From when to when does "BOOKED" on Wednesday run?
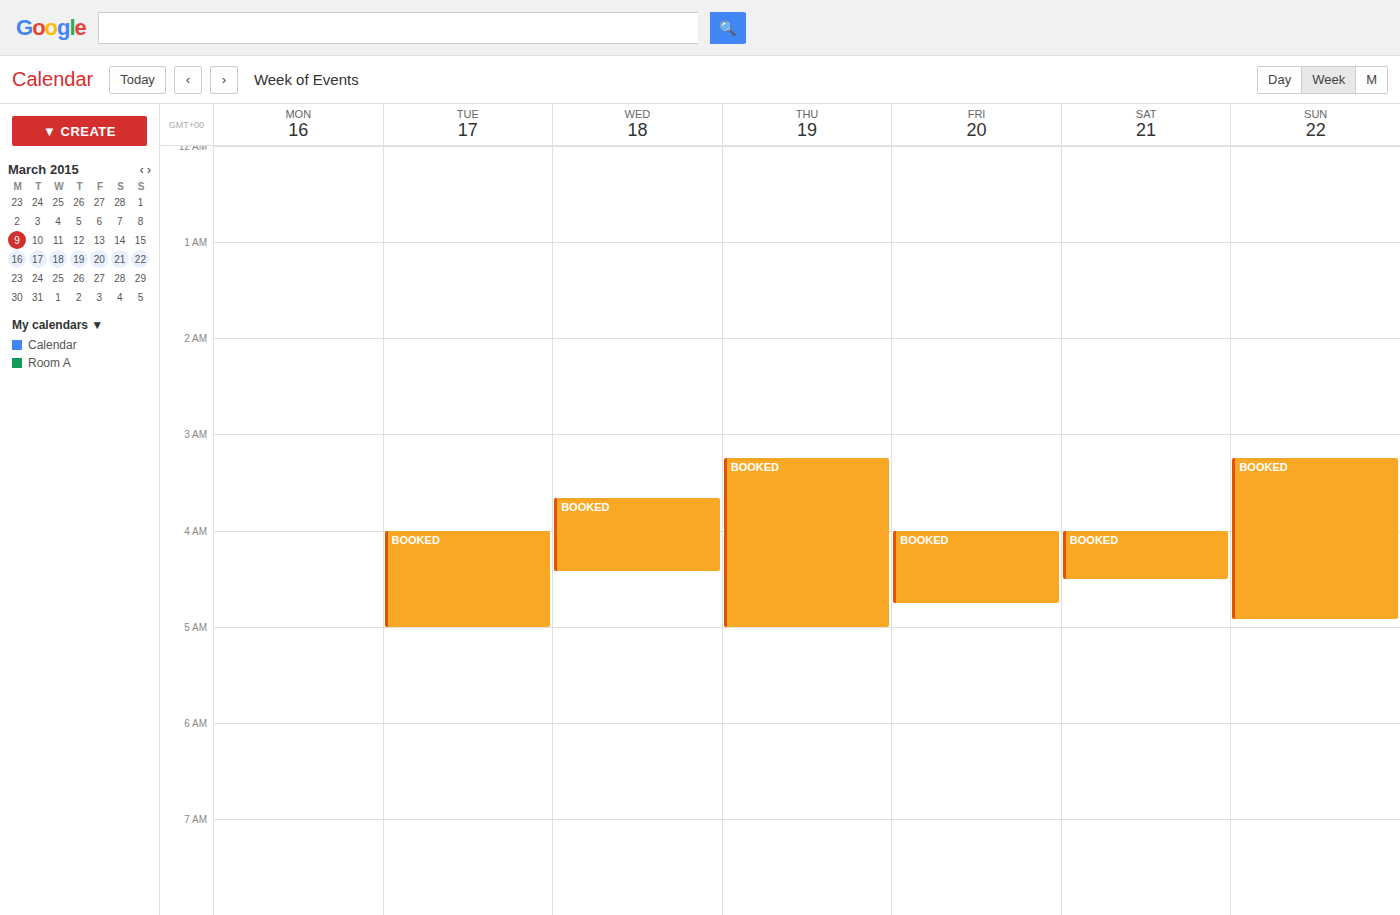
3:40 AM to 4:25 AM